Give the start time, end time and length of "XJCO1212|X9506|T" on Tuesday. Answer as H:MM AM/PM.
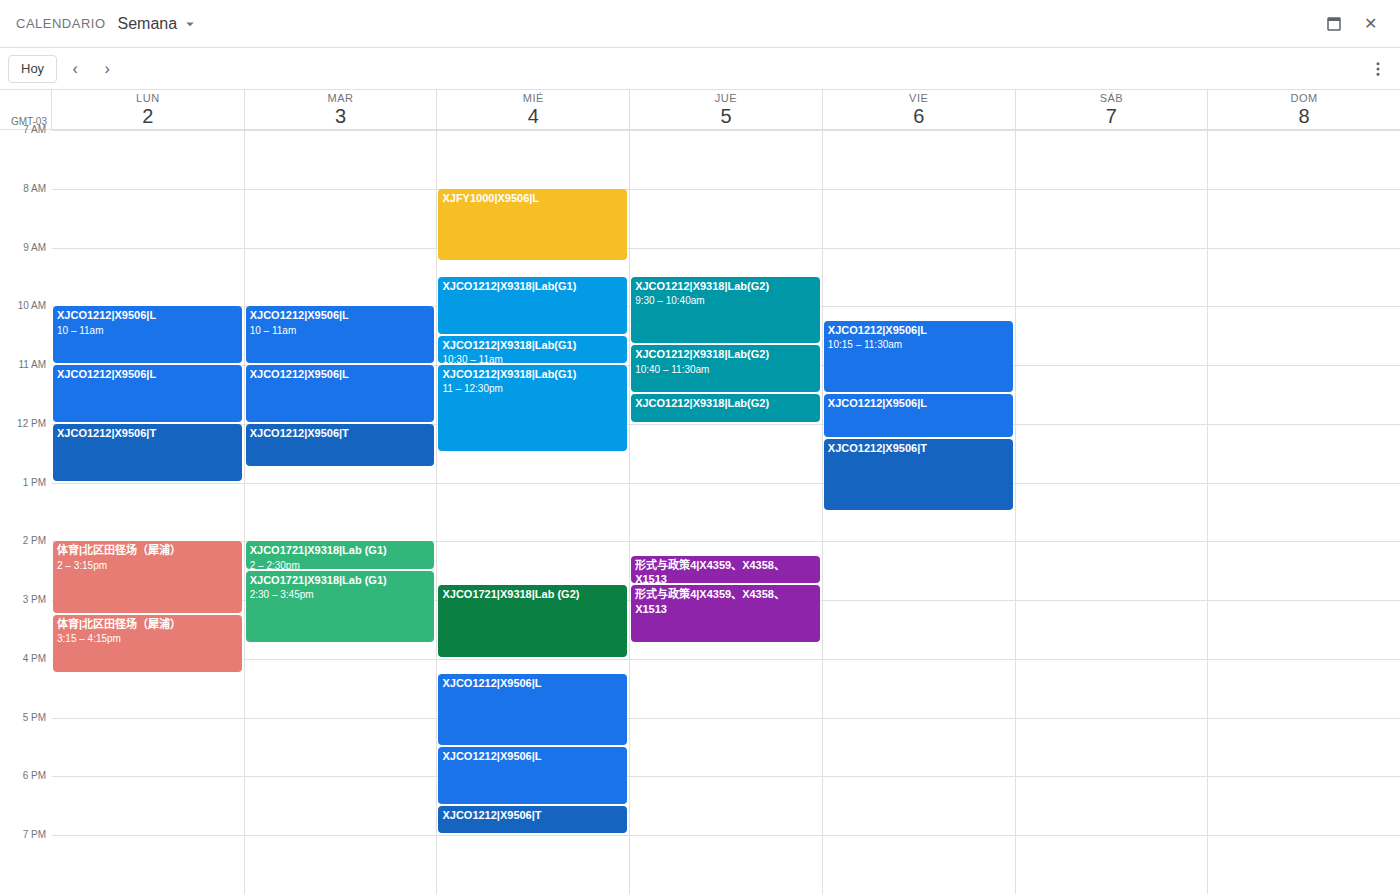
12:00 PM to 12:45 PM, 45 minutes